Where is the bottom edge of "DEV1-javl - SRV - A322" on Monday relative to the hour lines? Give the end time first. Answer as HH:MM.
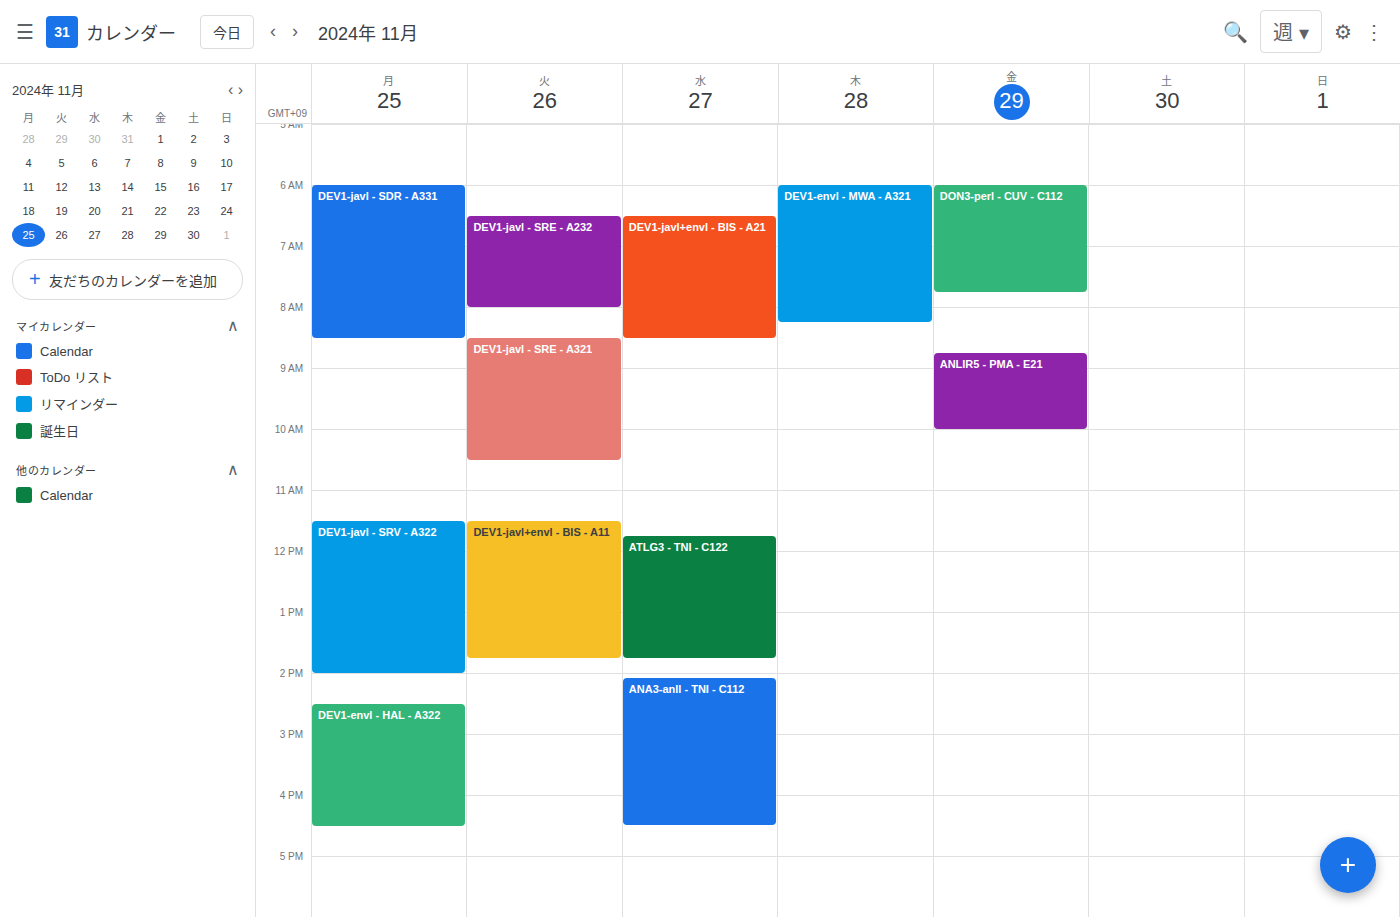
14:00 -- exactly on the 14:00 line.